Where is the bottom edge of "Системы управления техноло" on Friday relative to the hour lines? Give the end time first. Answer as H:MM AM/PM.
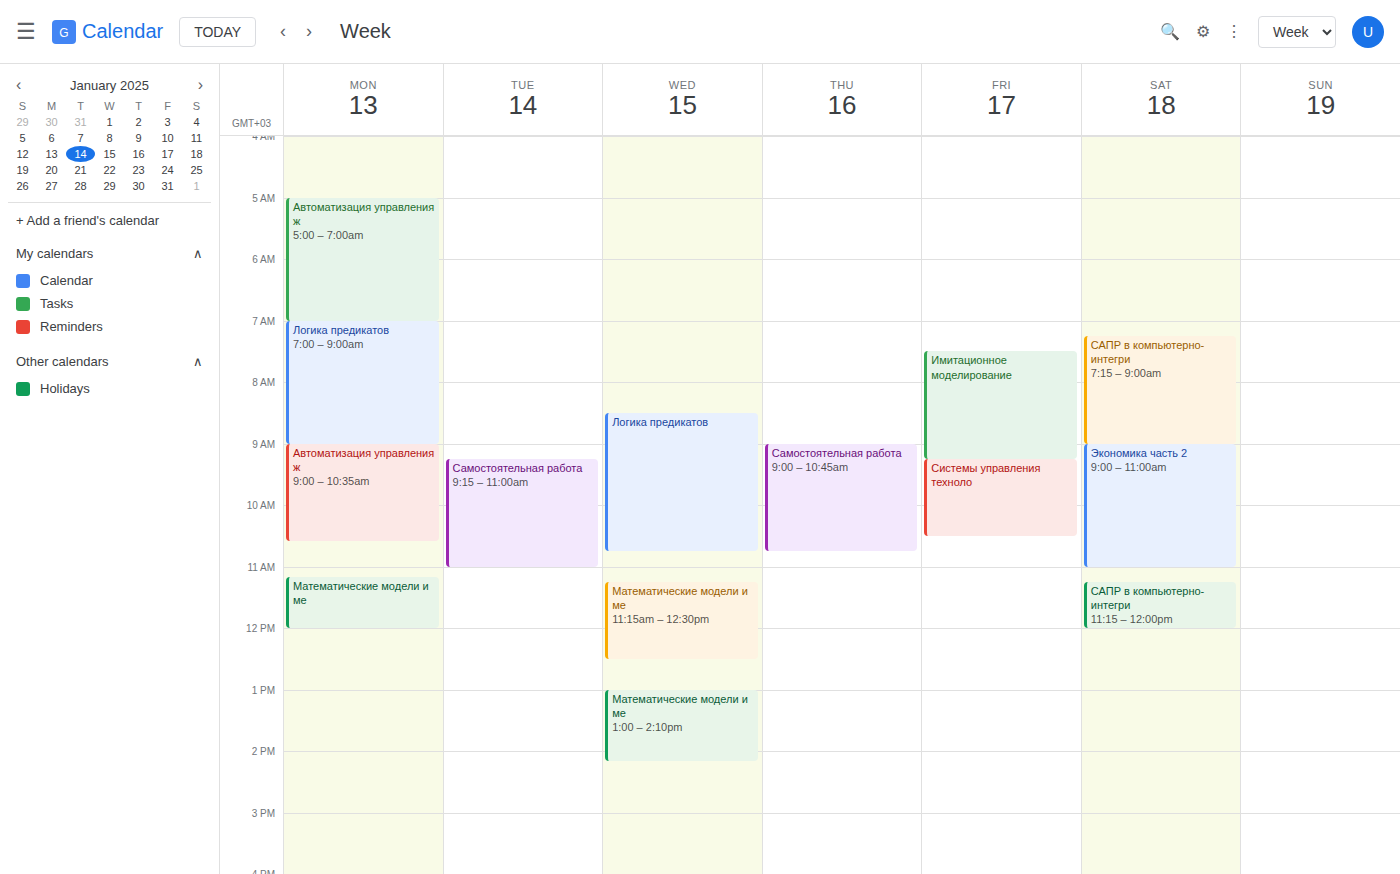
10:30 AM -- halfway between the 10 AM and 11 AM lines.